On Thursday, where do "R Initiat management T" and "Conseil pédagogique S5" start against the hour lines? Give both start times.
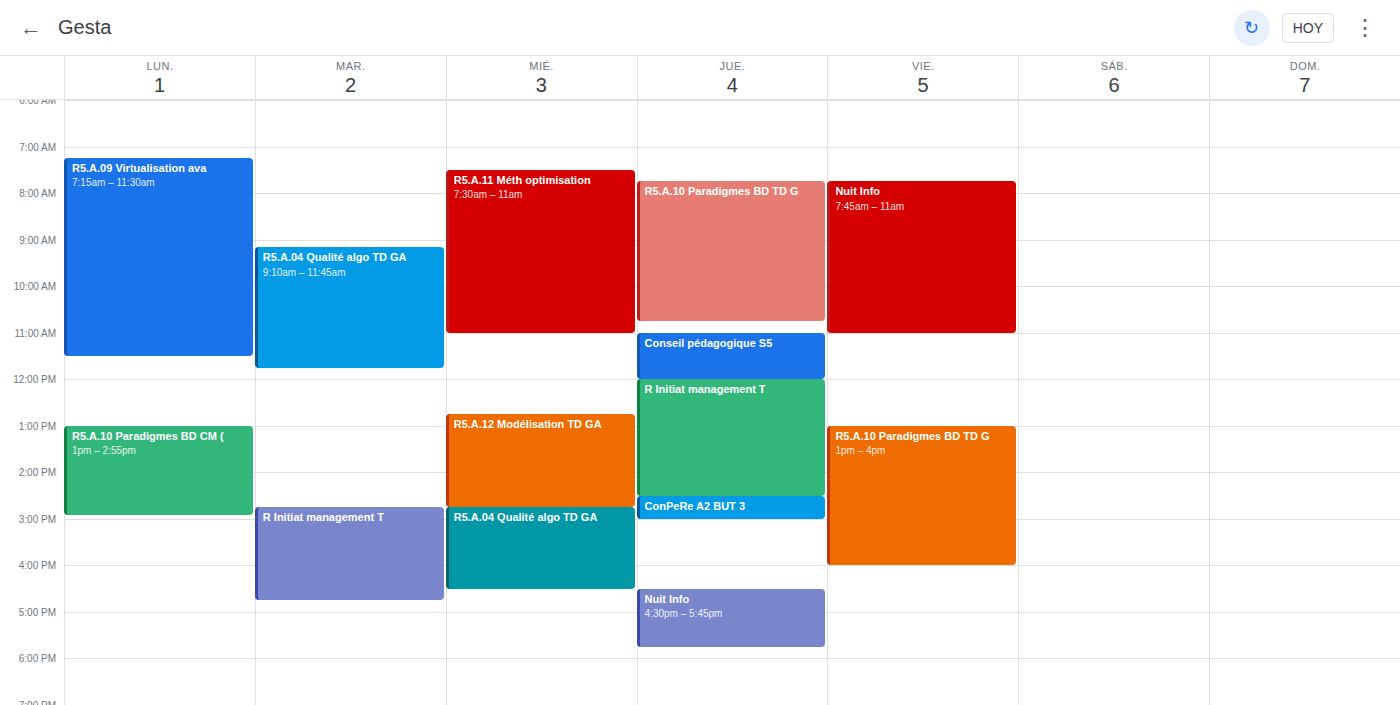
"R Initiat management T": 12:00 PM, exactly on the 12 PM line. "Conseil pédagogique S5": 11:00 AM, exactly on the 11 AM line.